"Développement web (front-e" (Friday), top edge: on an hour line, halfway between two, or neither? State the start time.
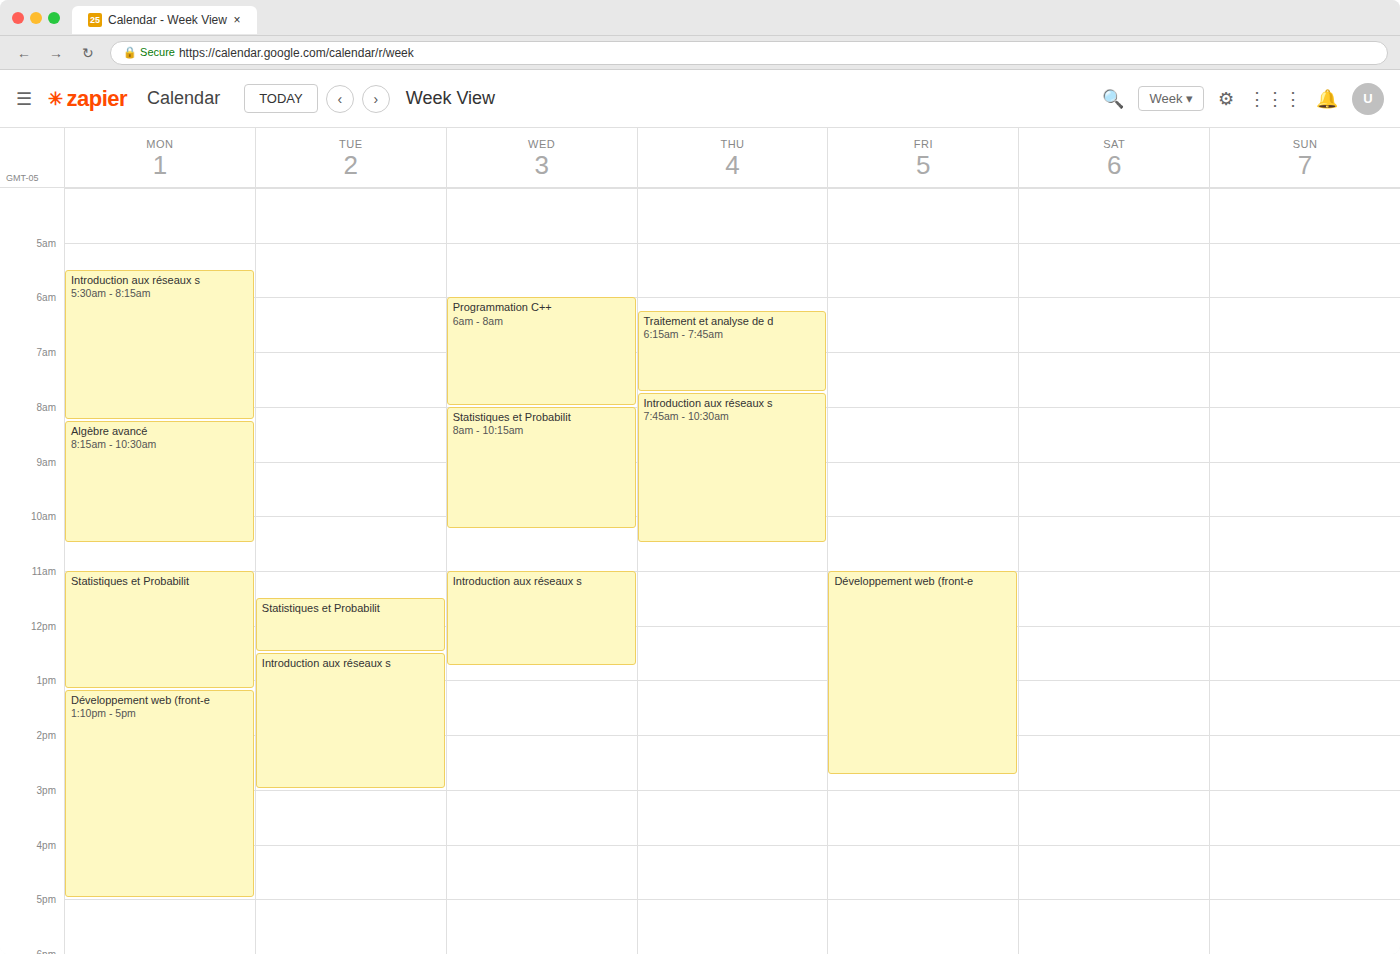
11:00 AM -- exactly on the 11 AM line.